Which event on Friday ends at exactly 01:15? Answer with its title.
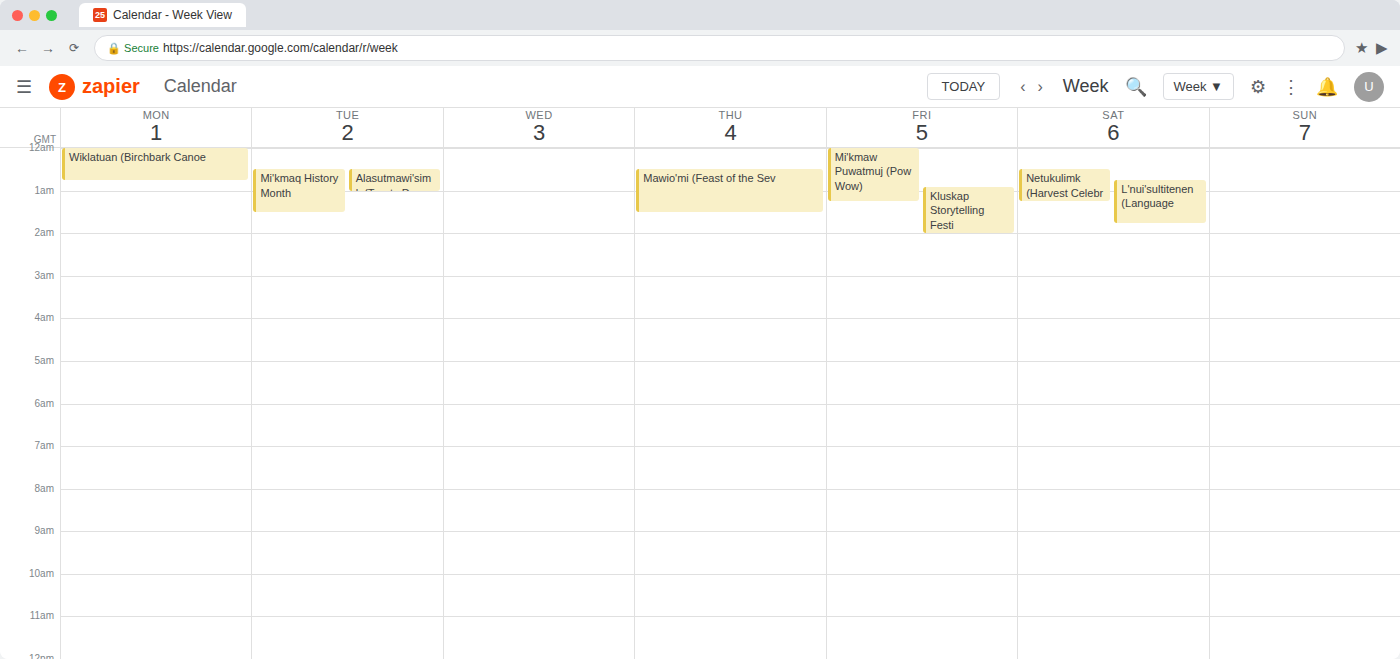
"Mi'kmaw Puwatmuj (Pow Wow)"